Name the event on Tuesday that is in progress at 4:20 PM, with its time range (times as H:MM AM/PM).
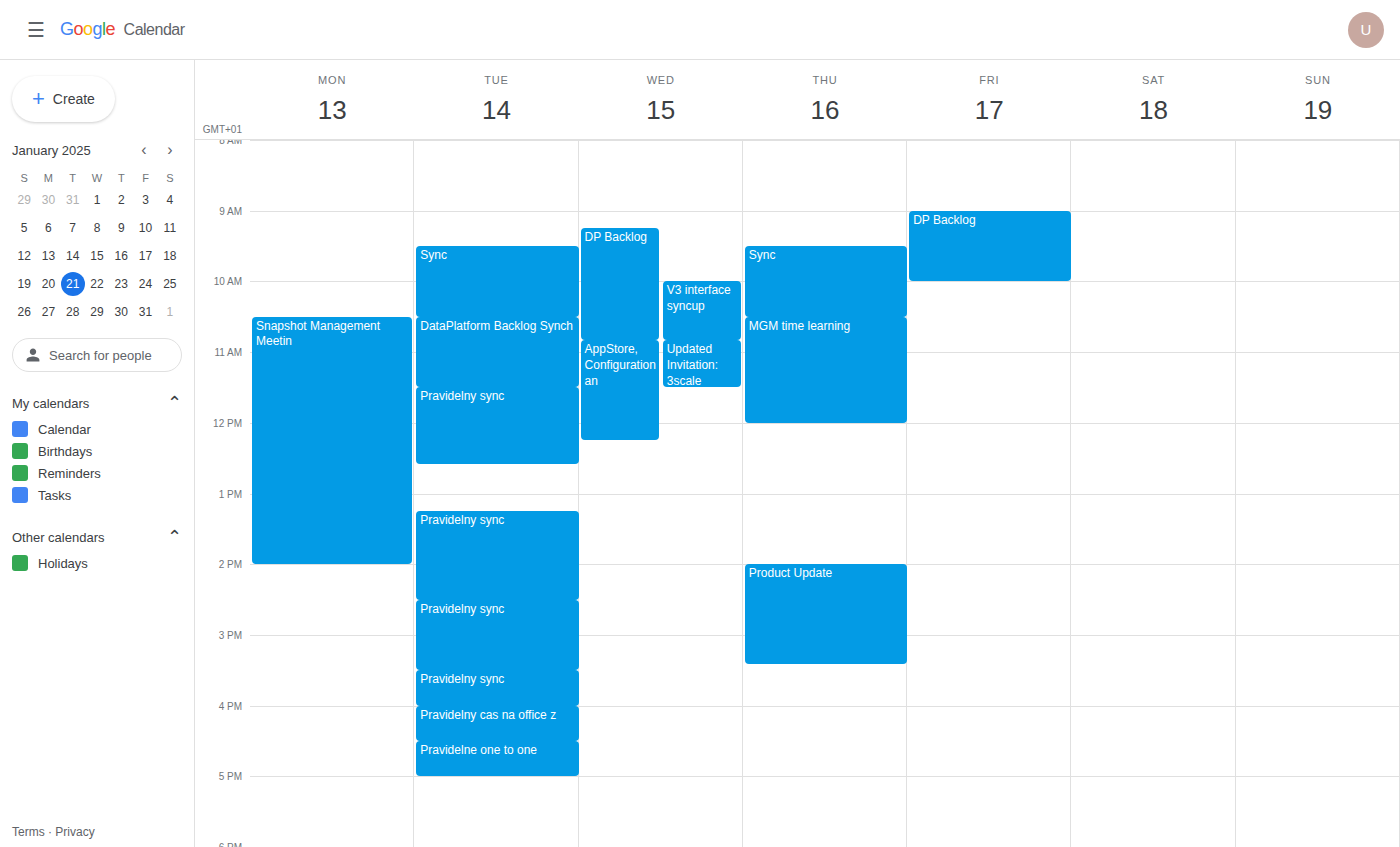
"Pravidelny cas na office z", 4:00 PM to 4:30 PM